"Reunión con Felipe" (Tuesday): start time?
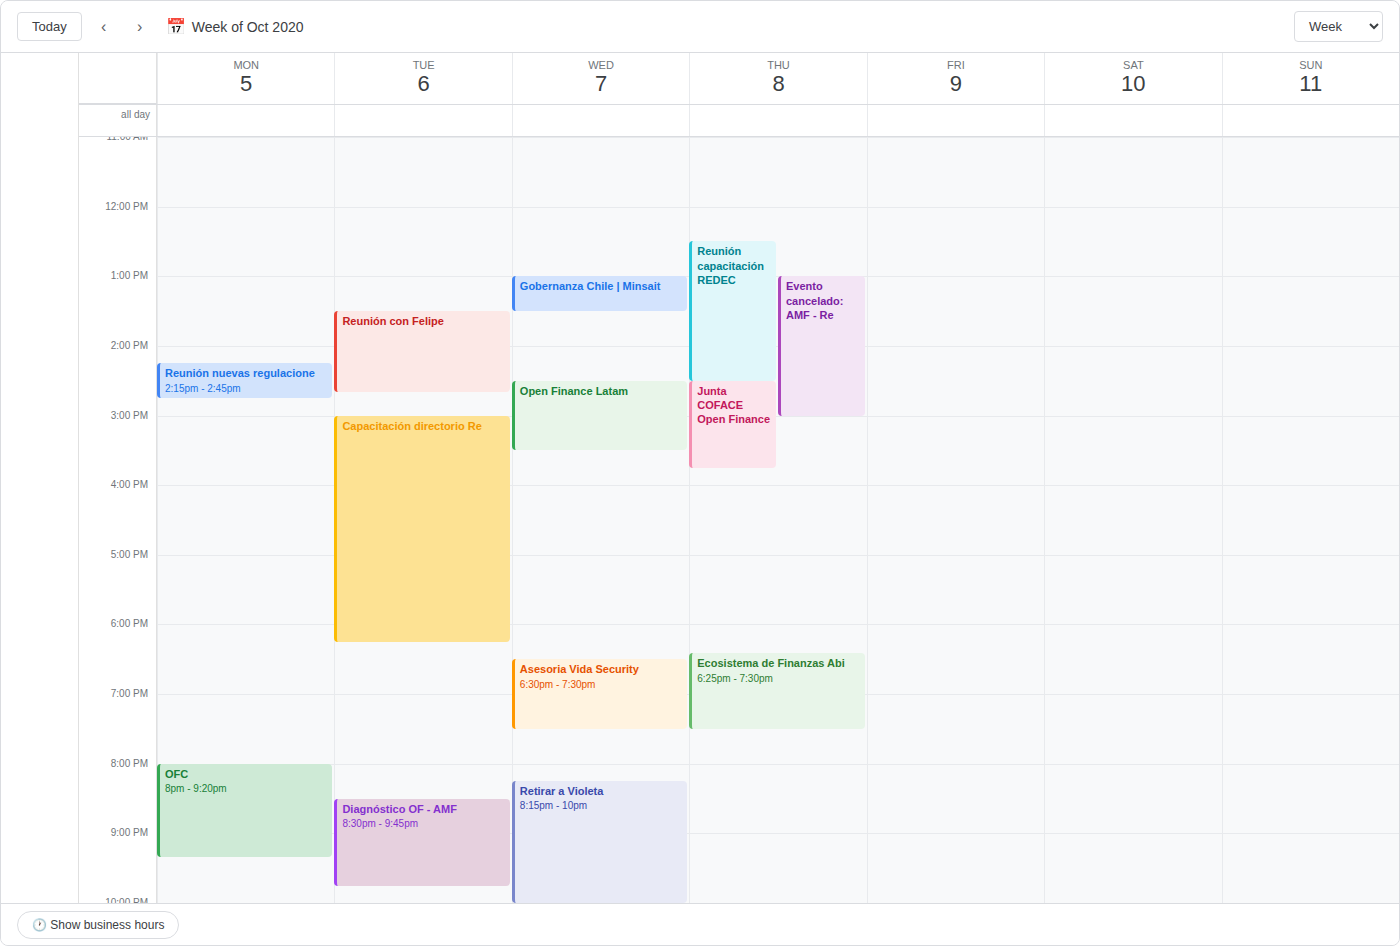
1:30 PM